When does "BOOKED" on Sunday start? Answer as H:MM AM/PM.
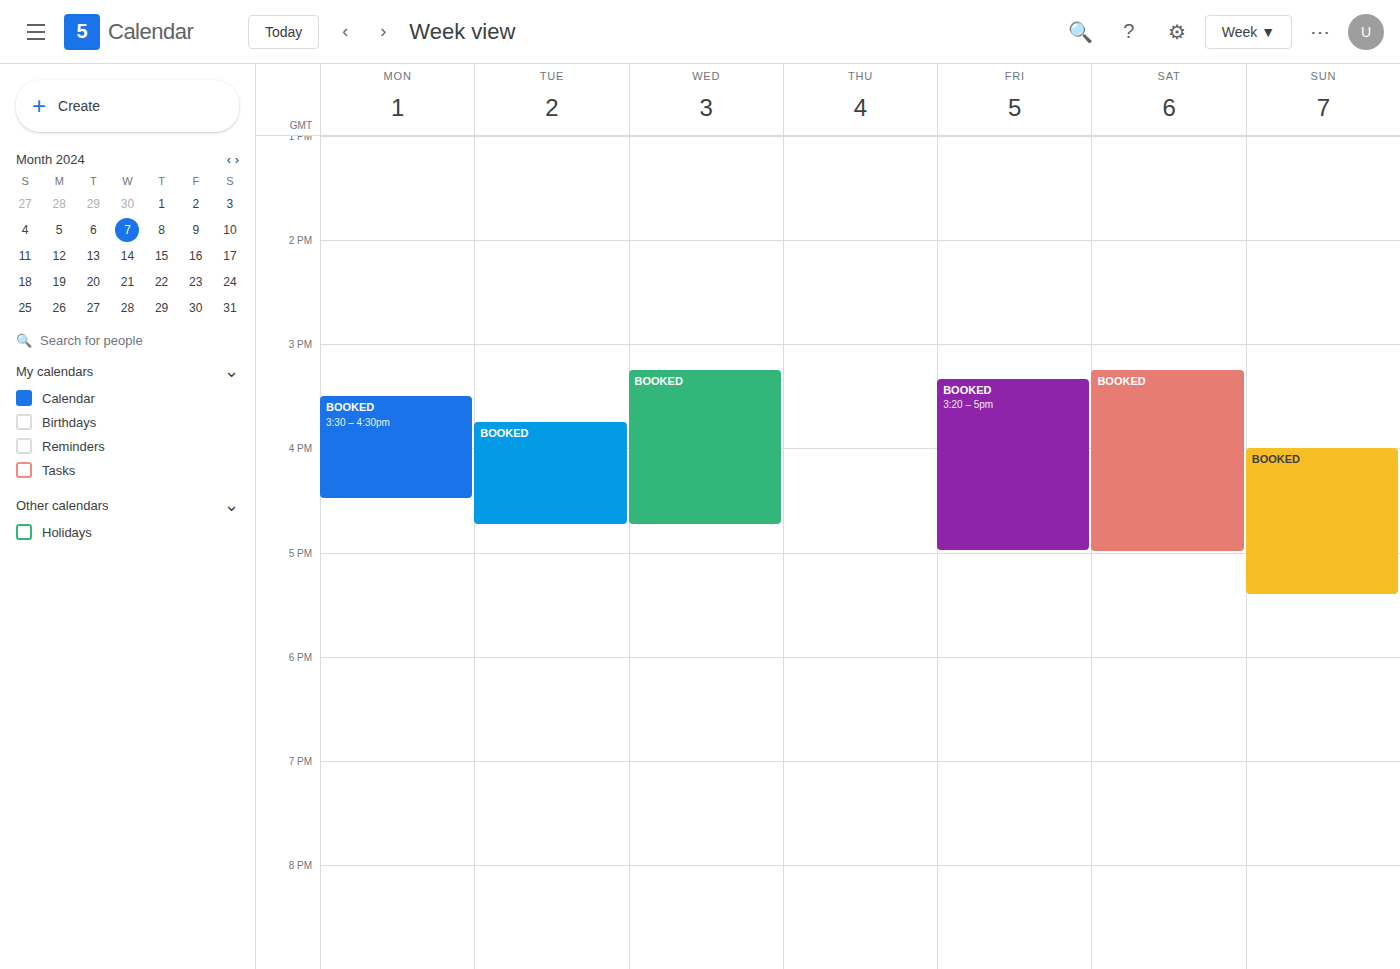
4:00 PM